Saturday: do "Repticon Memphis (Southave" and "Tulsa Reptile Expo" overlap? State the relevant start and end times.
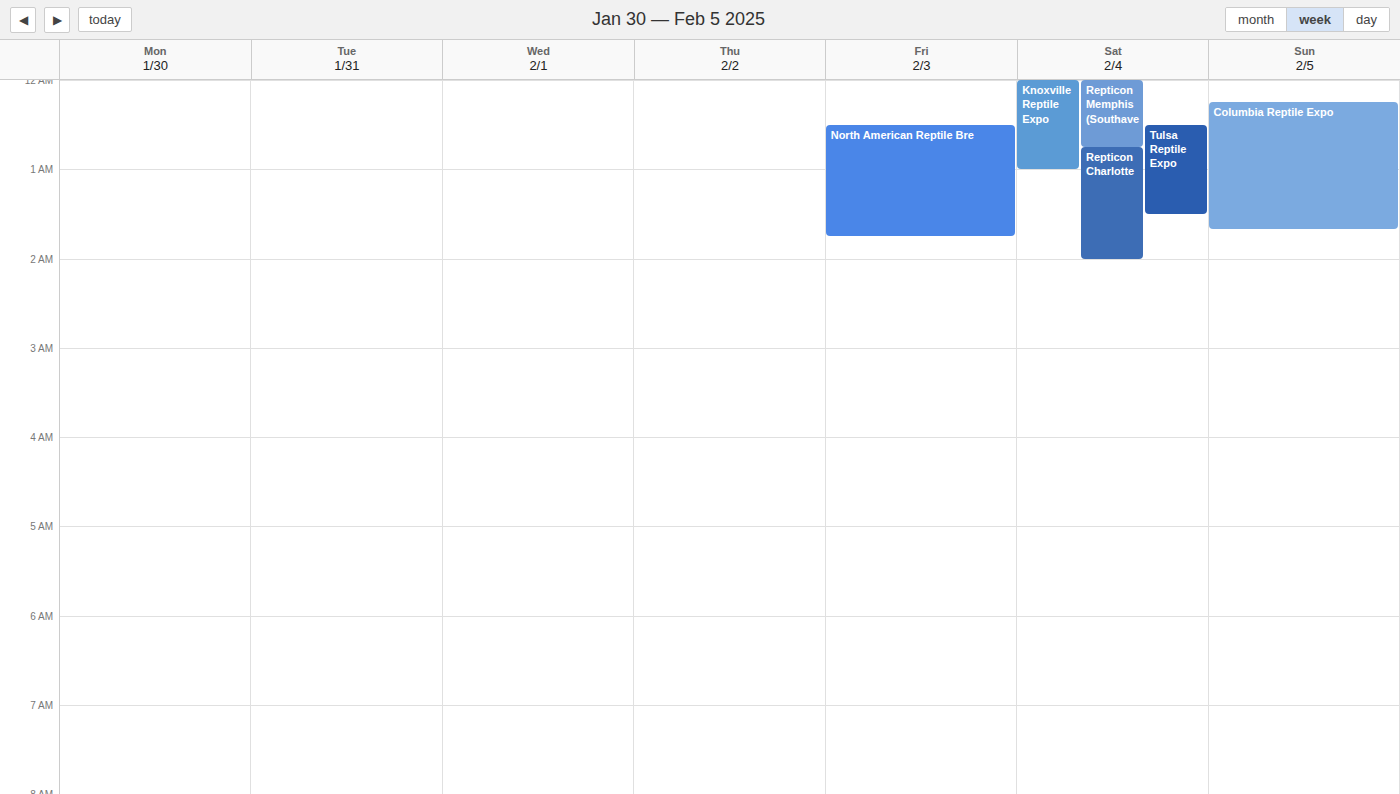
"Tulsa Reptile Expo" starts at 12:30 AM, before "Repticon Memphis (Southave" ends at 12:45 AM -- they overlap.